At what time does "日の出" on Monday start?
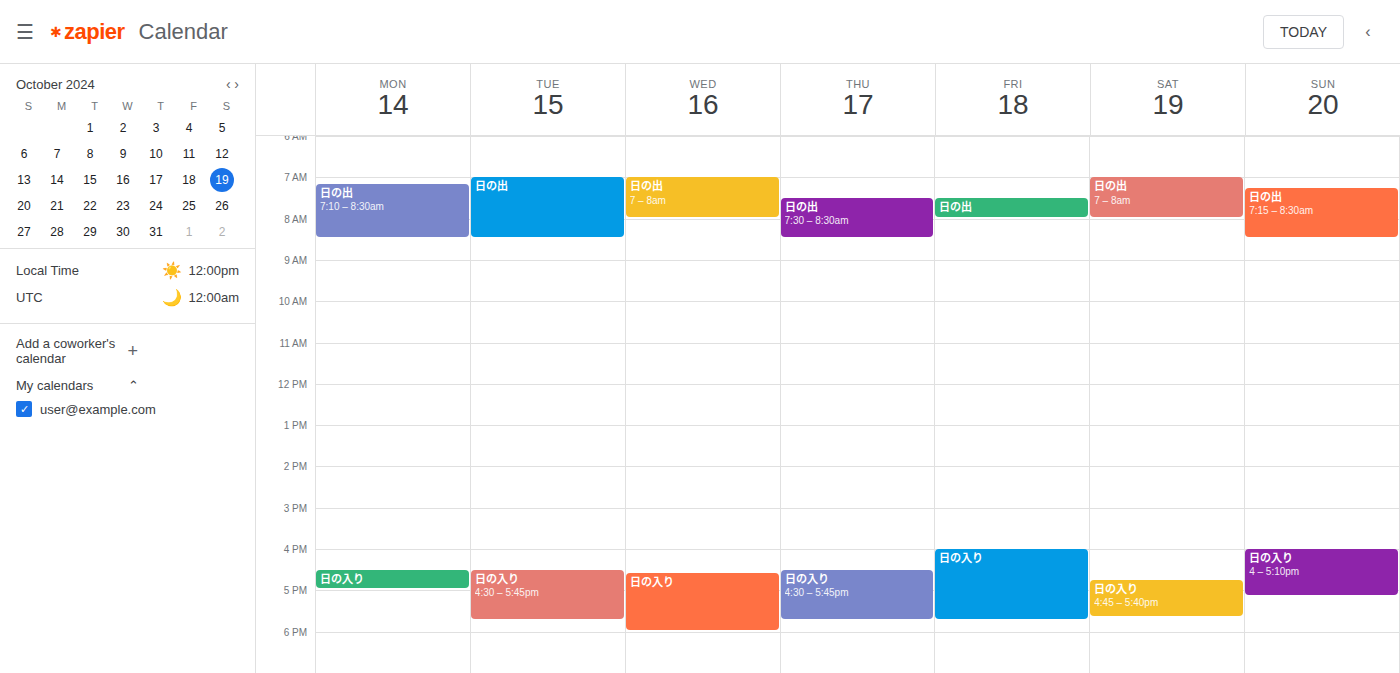
7:10 AM